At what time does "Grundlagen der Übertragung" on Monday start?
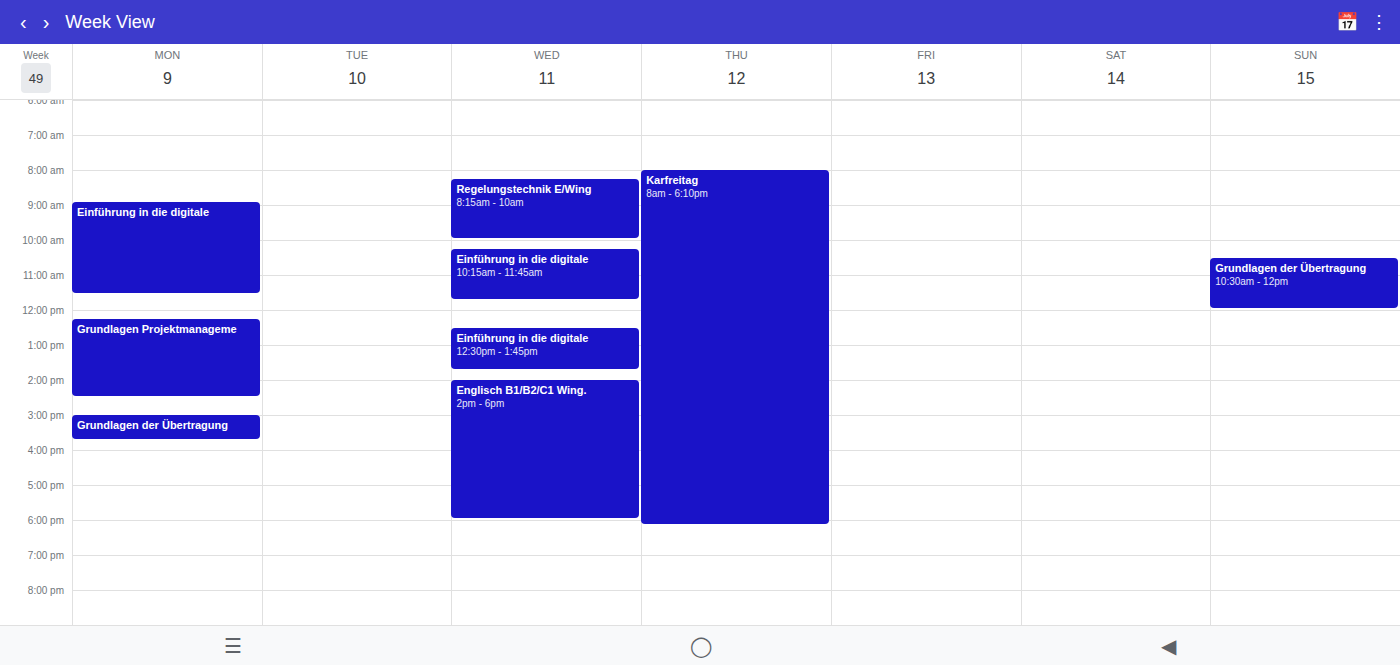
15:00